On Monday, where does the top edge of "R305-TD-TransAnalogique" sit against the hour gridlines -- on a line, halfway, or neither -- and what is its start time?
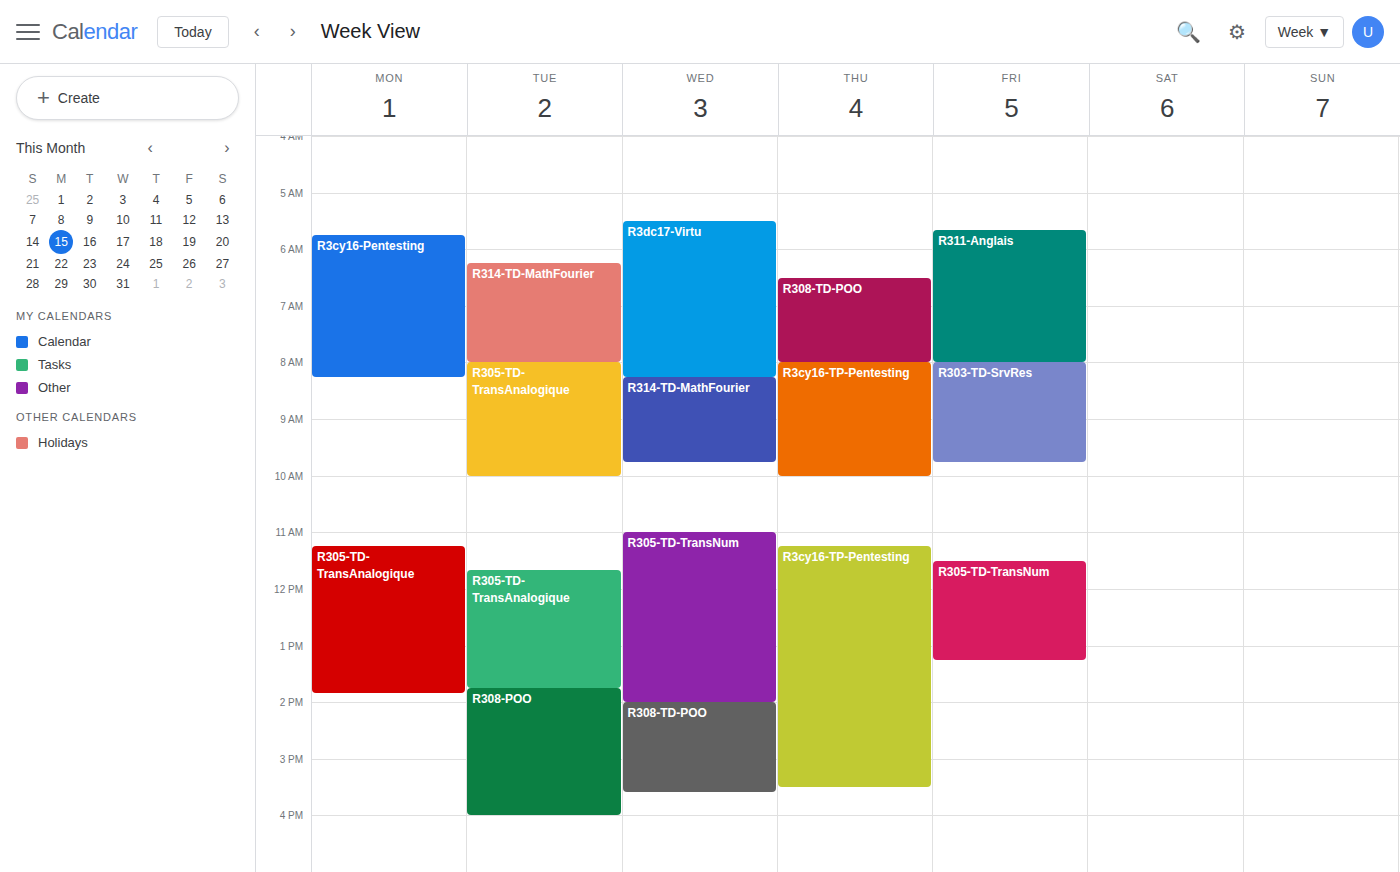
11:15 AM -- neither: a quarter of the way from the 11 AM line to the 12 PM line.